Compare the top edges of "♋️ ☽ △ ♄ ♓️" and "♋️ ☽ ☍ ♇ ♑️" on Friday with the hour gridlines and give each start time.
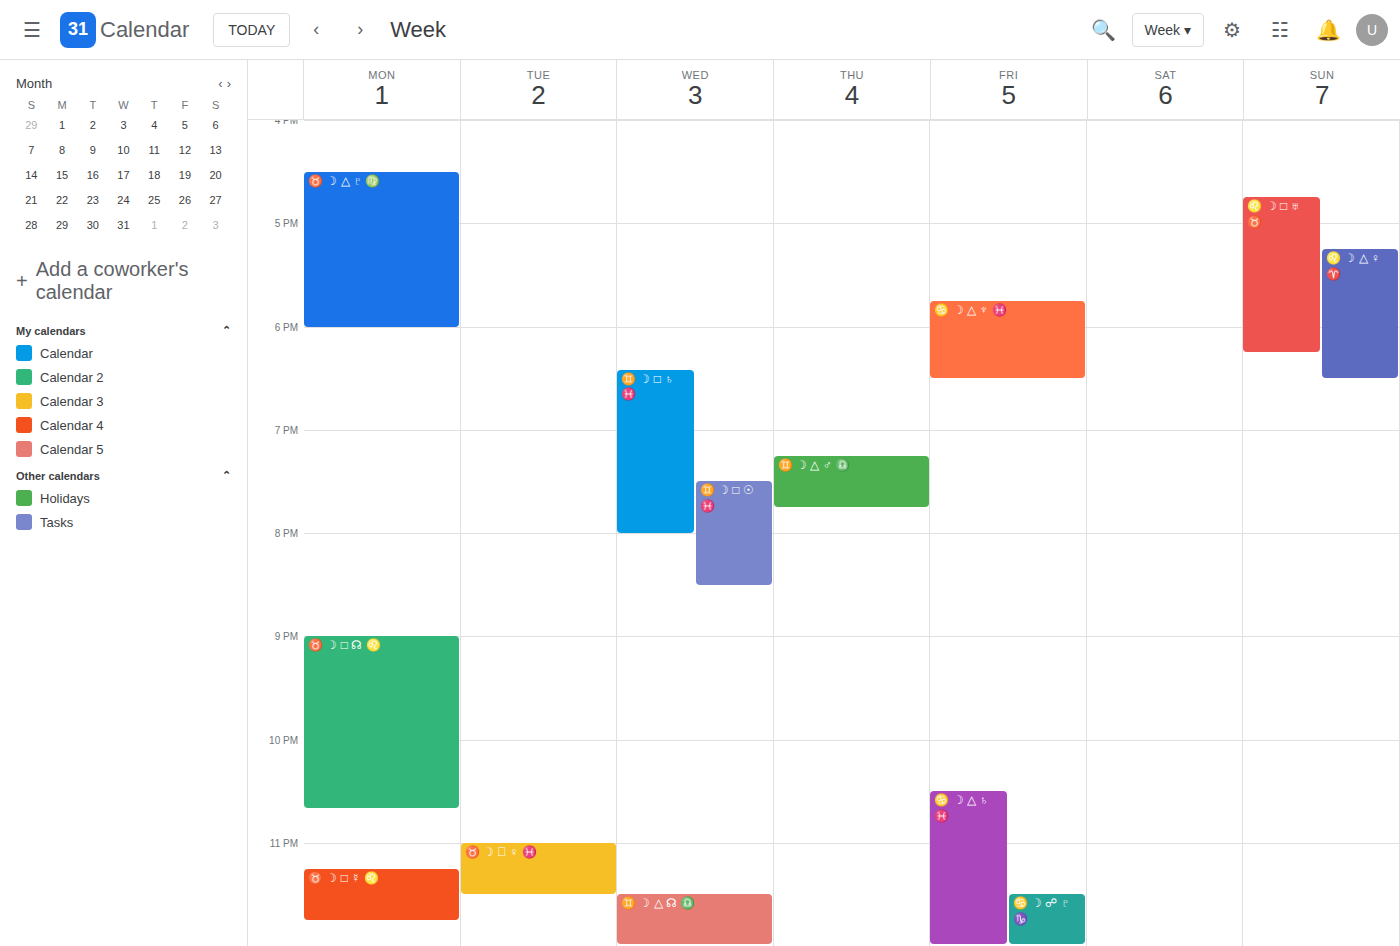
"♋️ ☽ △ ♄ ♓️": 10:30 PM, halfway between the 10 PM and 11 PM lines. "♋️ ☽ ☍ ♇ ♑️": 11:30 PM, halfway between the 11 PM and 12 AM lines.